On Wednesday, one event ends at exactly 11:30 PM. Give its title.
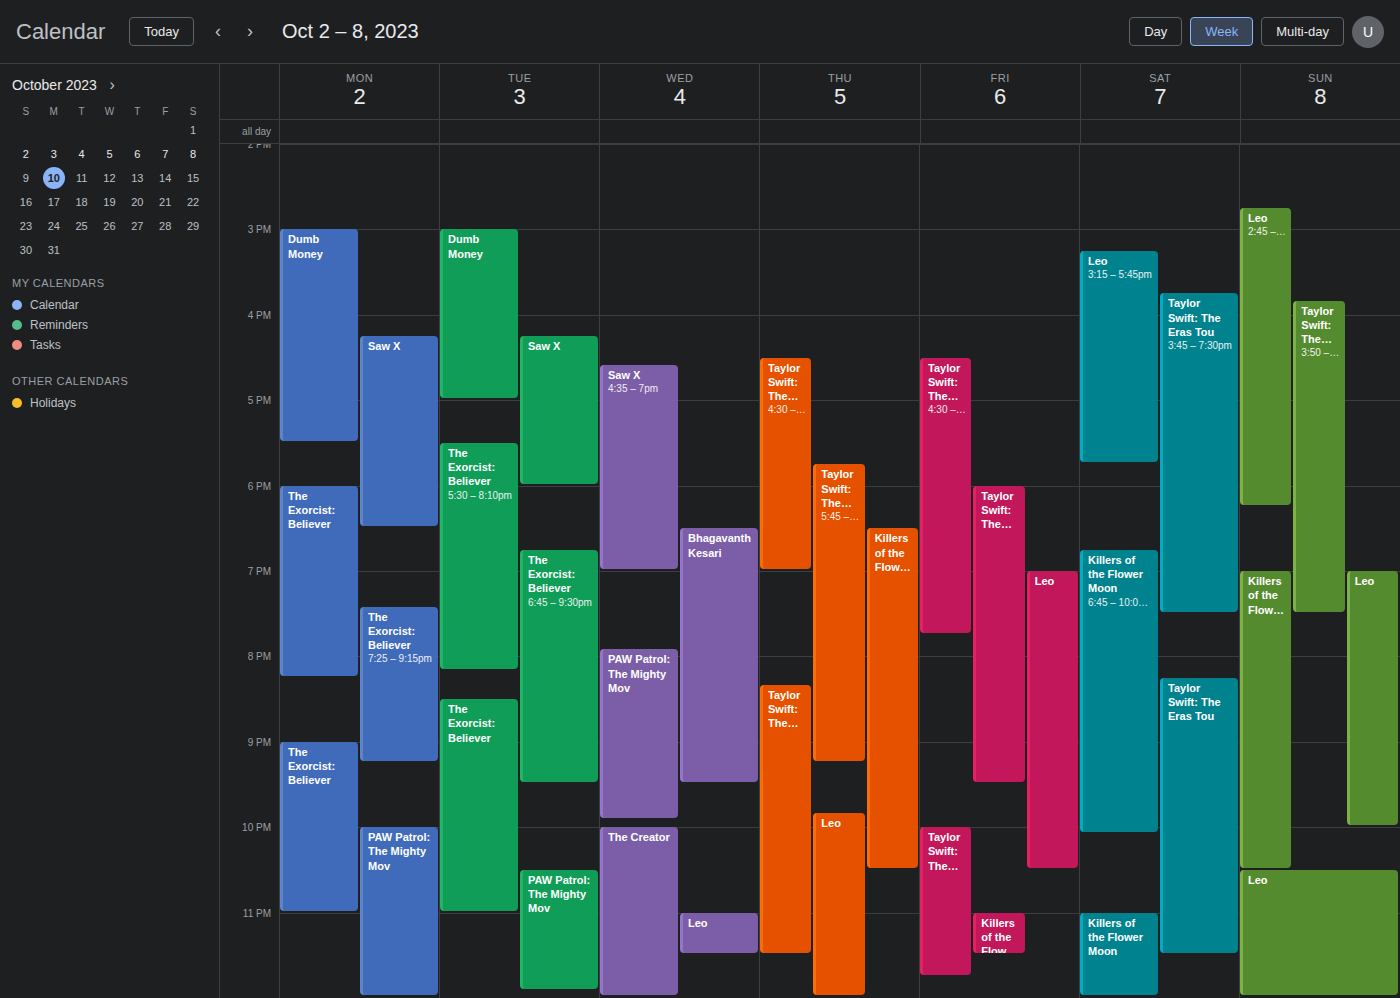
"Leo"